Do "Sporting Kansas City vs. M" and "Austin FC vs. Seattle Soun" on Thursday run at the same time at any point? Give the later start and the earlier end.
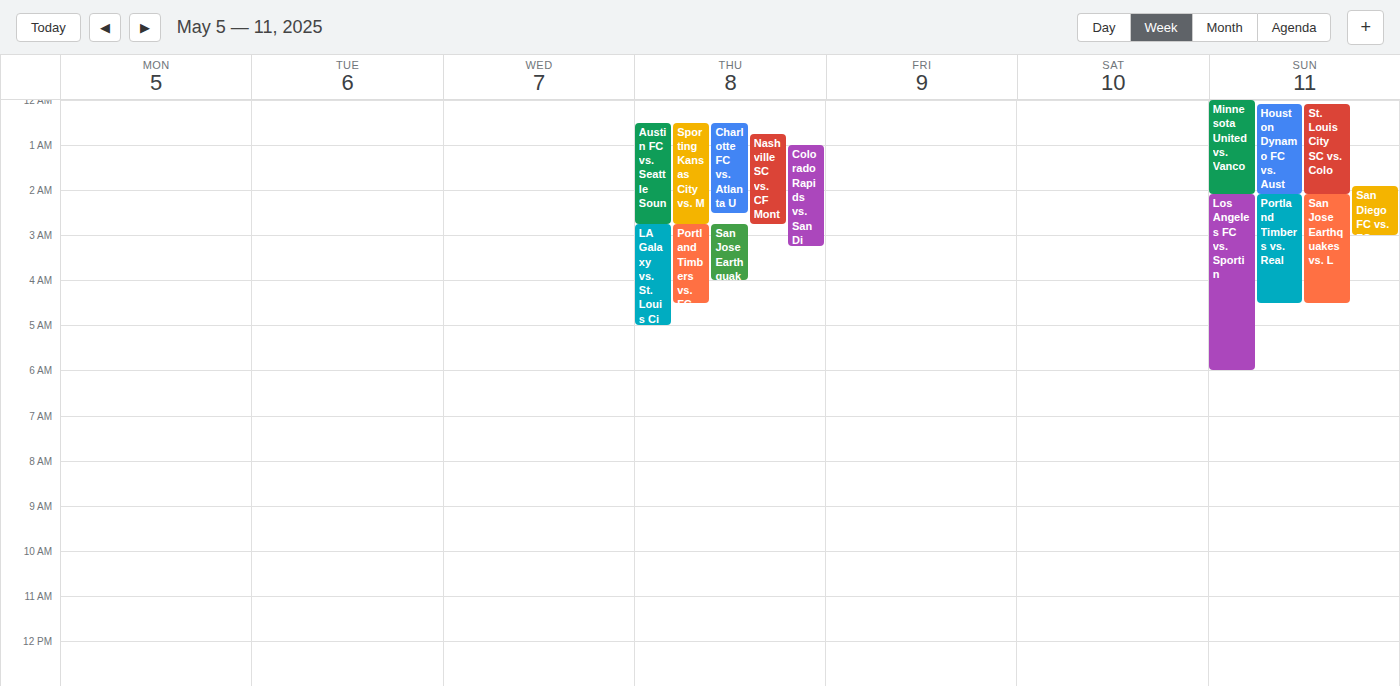
"Austin FC vs. Seattle Soun" runs 12:30 AM to 2:45 AM, inside "Sporting Kansas City vs. M" -- they overlap.